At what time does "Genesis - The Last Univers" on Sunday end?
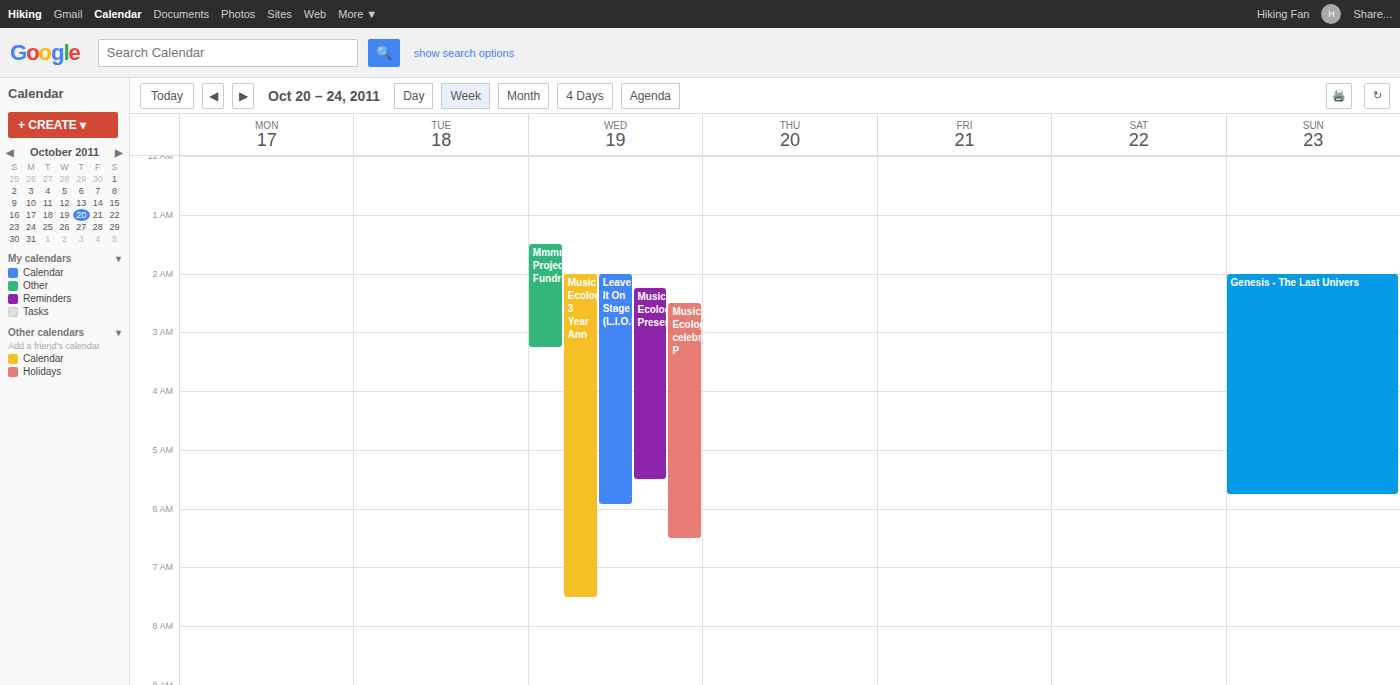
5:45 AM